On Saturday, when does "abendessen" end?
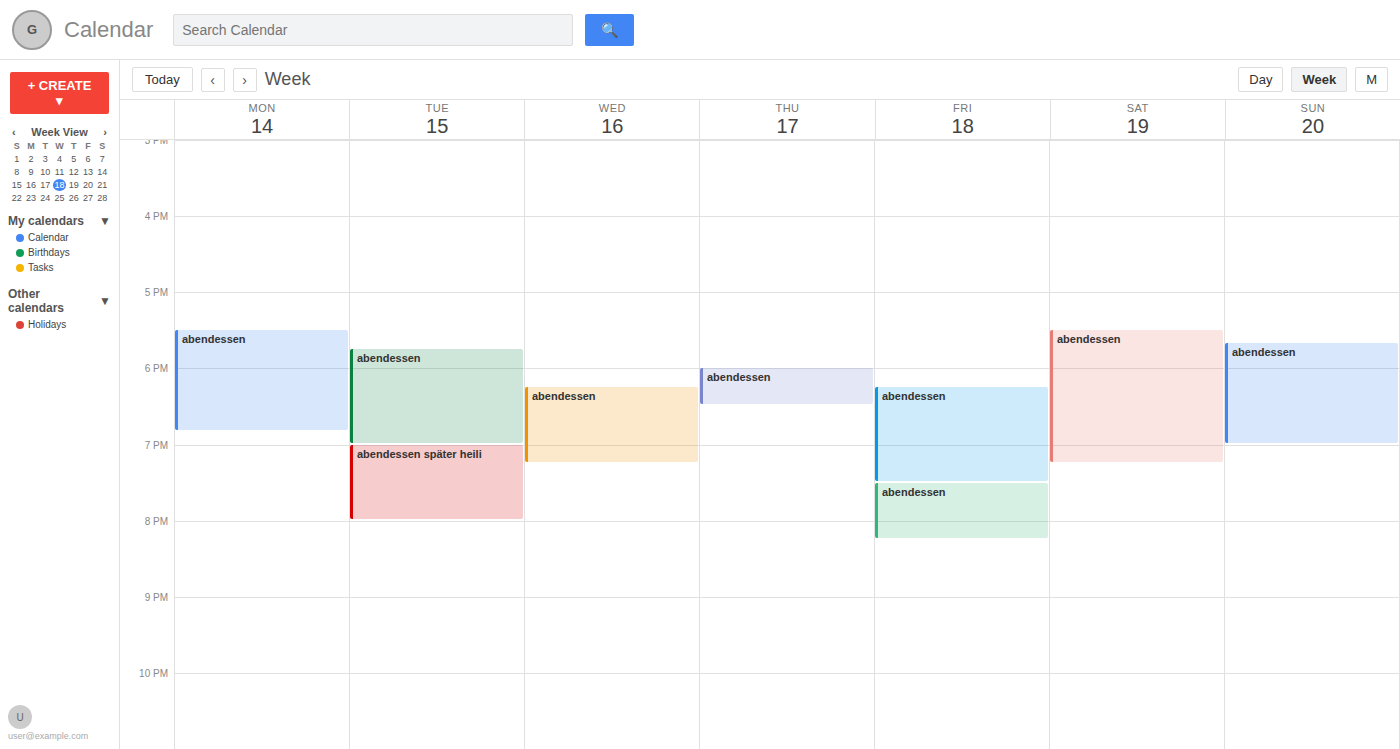
7:15 PM